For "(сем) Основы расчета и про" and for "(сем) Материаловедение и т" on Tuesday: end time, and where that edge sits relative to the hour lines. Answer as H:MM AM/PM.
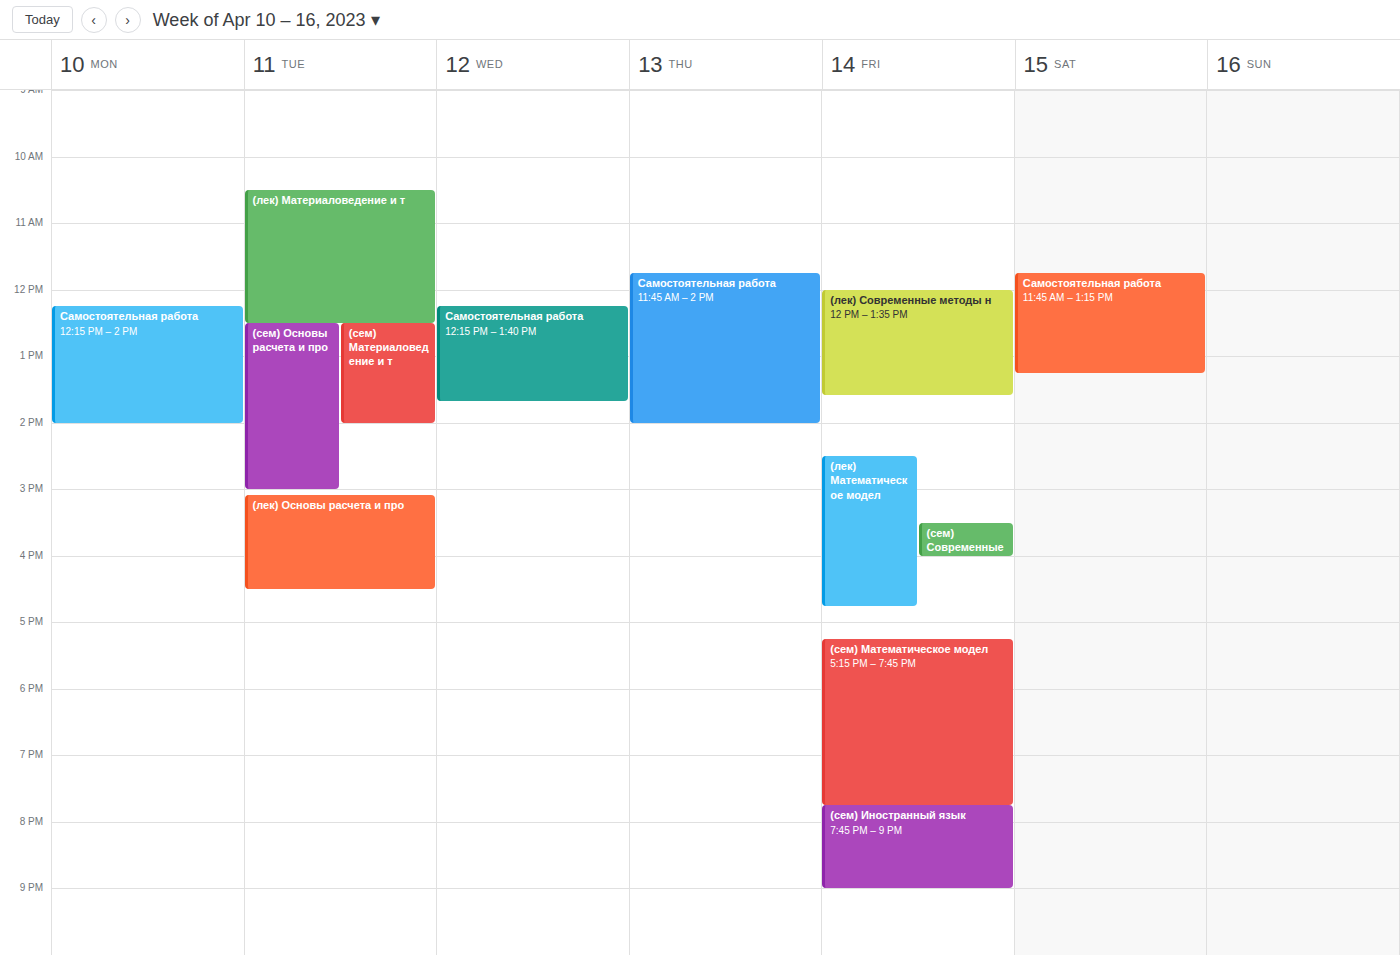
"(сем) Основы расчета и про": 3:00 PM, exactly on the 3 PM line. "(сем) Материаловедение и т": 2:00 PM, exactly on the 2 PM line.